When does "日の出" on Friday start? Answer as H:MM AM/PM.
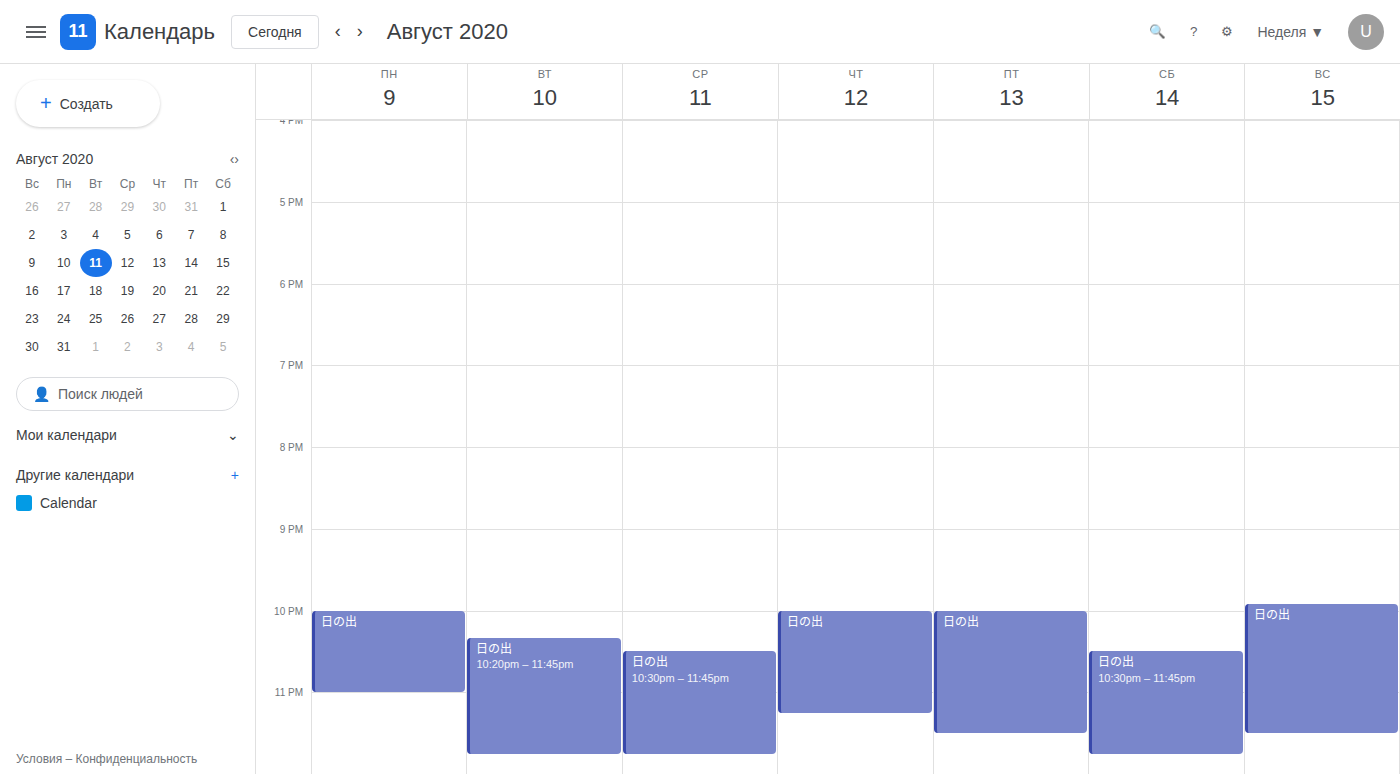
10:00 PM